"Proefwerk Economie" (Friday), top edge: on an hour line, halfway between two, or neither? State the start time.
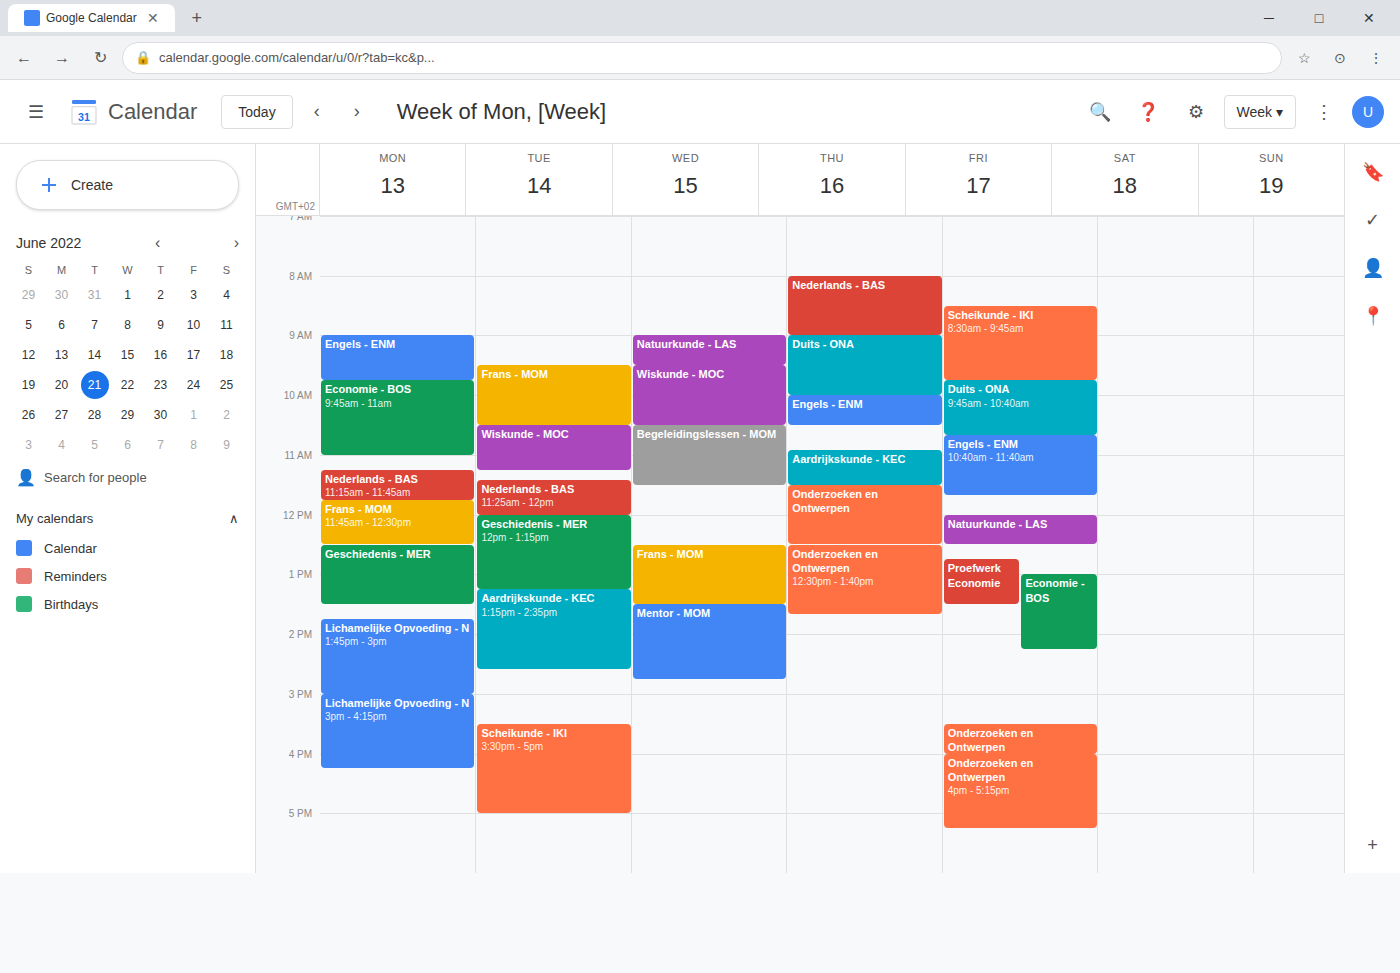
12:45 PM -- neither: three quarters of the way from the 12 PM line to the 1 PM line.